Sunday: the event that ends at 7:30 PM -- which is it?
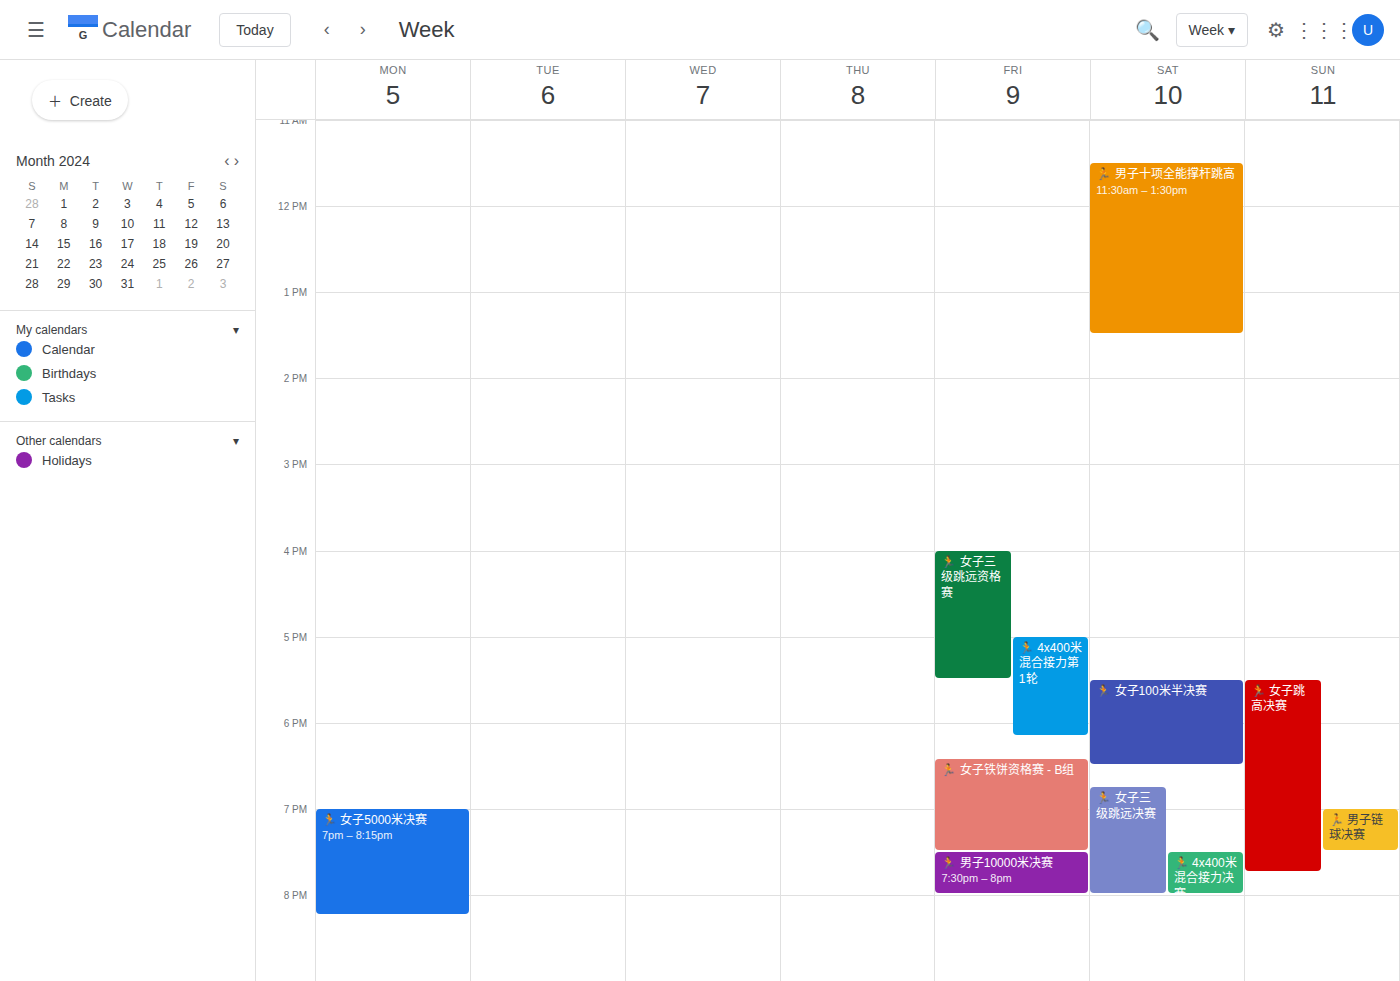
"🏃 男子链球决赛"